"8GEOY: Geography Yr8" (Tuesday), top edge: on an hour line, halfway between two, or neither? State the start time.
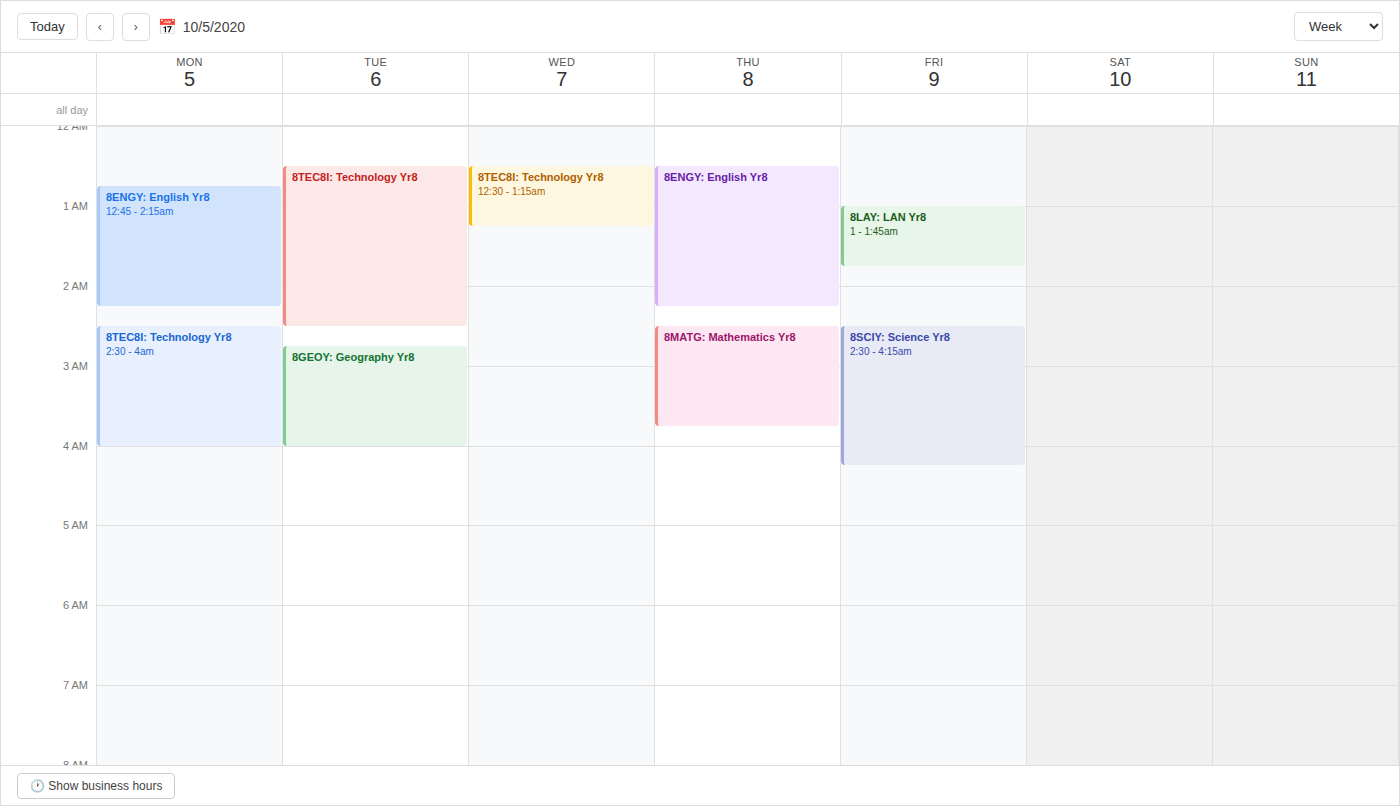
2:45 AM -- neither: three quarters of the way from the 2 AM line to the 3 AM line.